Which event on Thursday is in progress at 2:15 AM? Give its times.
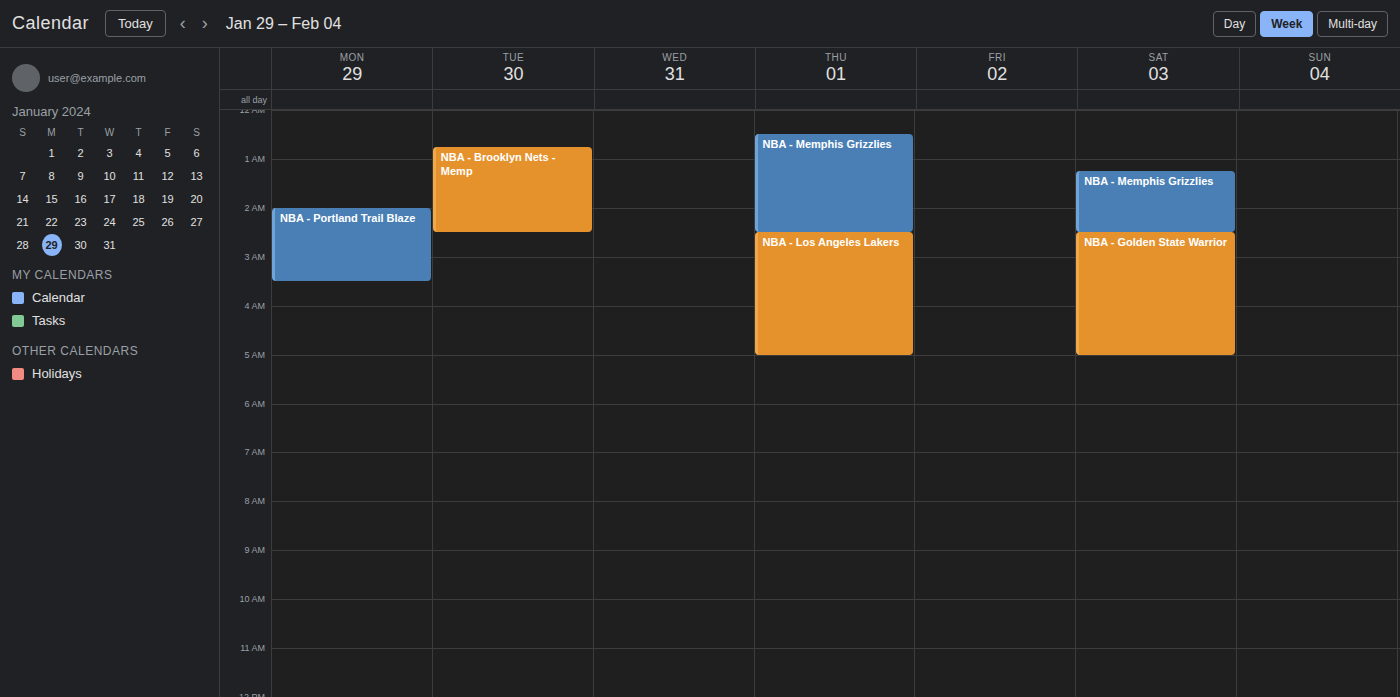
"NBA - Memphis Grizzlies", 12:30 AM to 2:30 AM